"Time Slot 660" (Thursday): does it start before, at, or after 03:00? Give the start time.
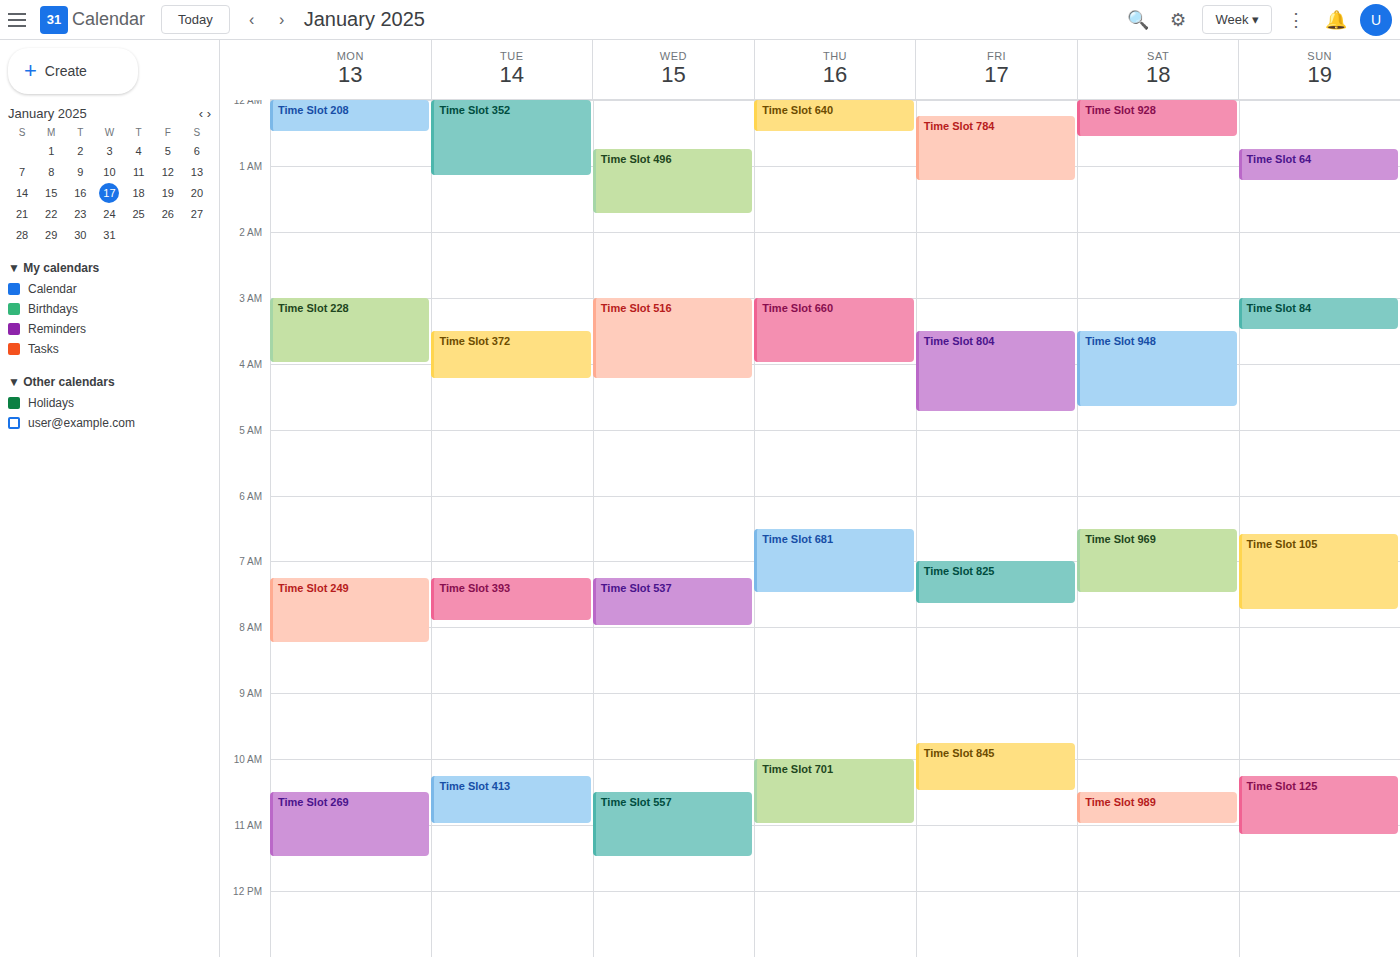
03:00 -- exactly at 03:00, on the 03:00 line.